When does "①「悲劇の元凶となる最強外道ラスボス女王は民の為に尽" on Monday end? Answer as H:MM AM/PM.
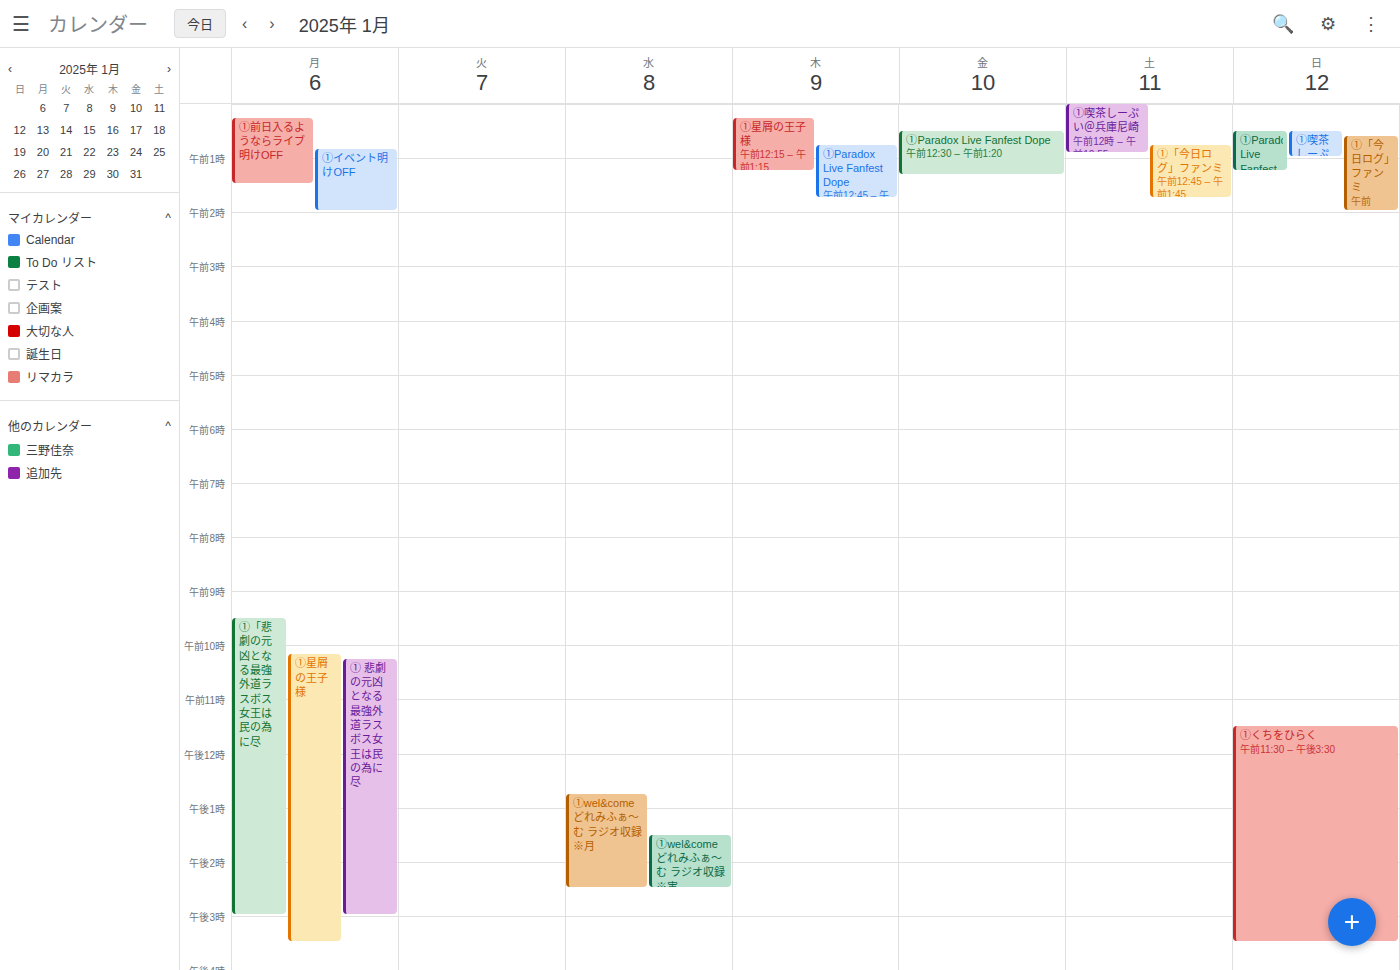
3:00 PM